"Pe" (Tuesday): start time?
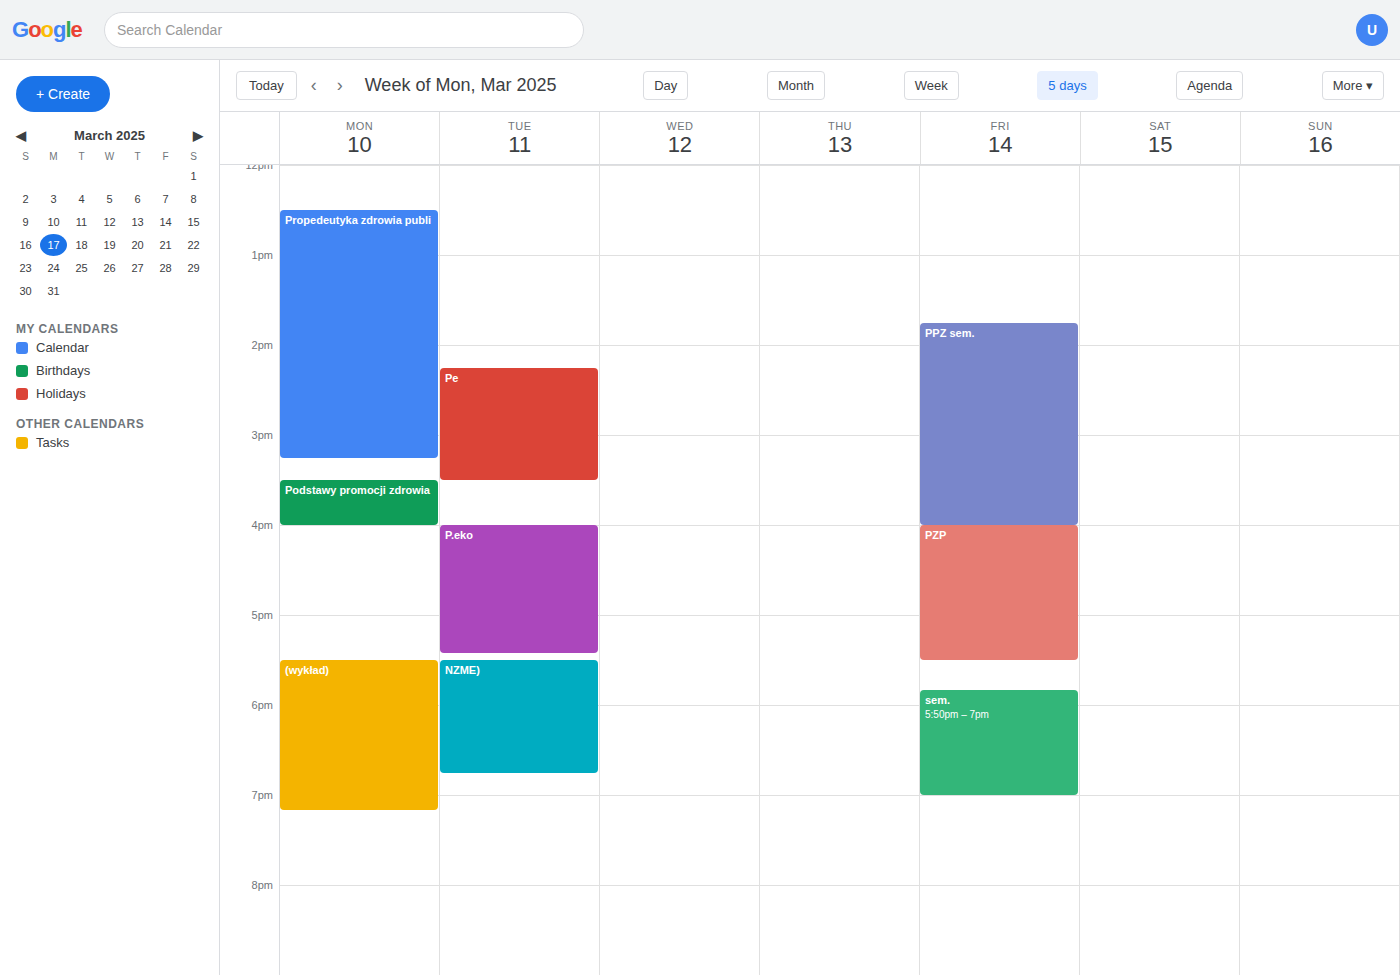
2:15 PM